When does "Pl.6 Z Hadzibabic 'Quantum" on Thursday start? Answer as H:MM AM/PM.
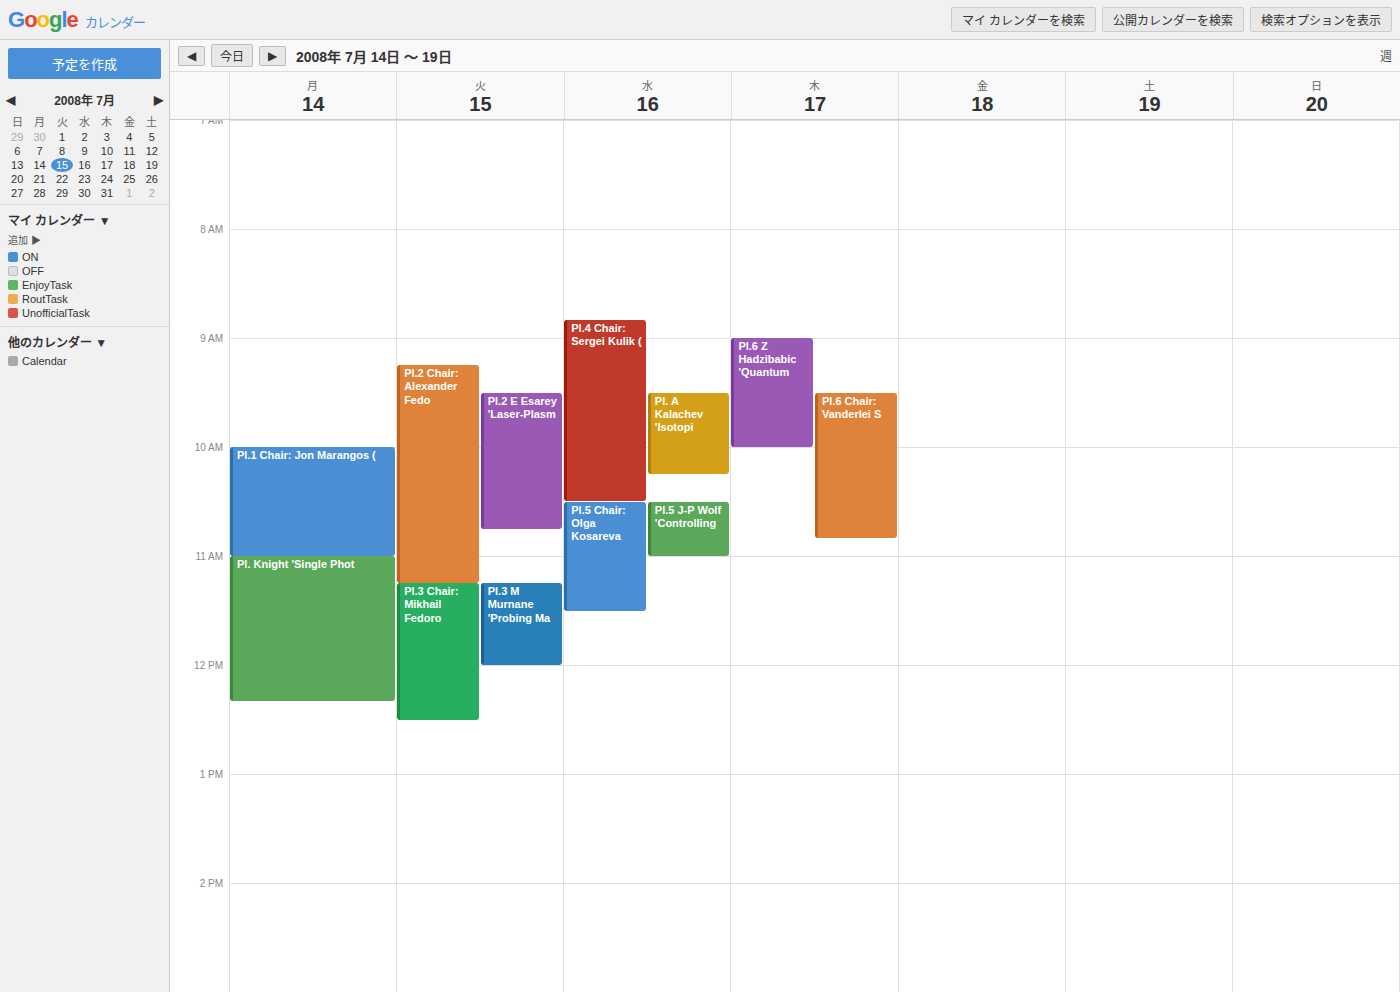
9:00 AM